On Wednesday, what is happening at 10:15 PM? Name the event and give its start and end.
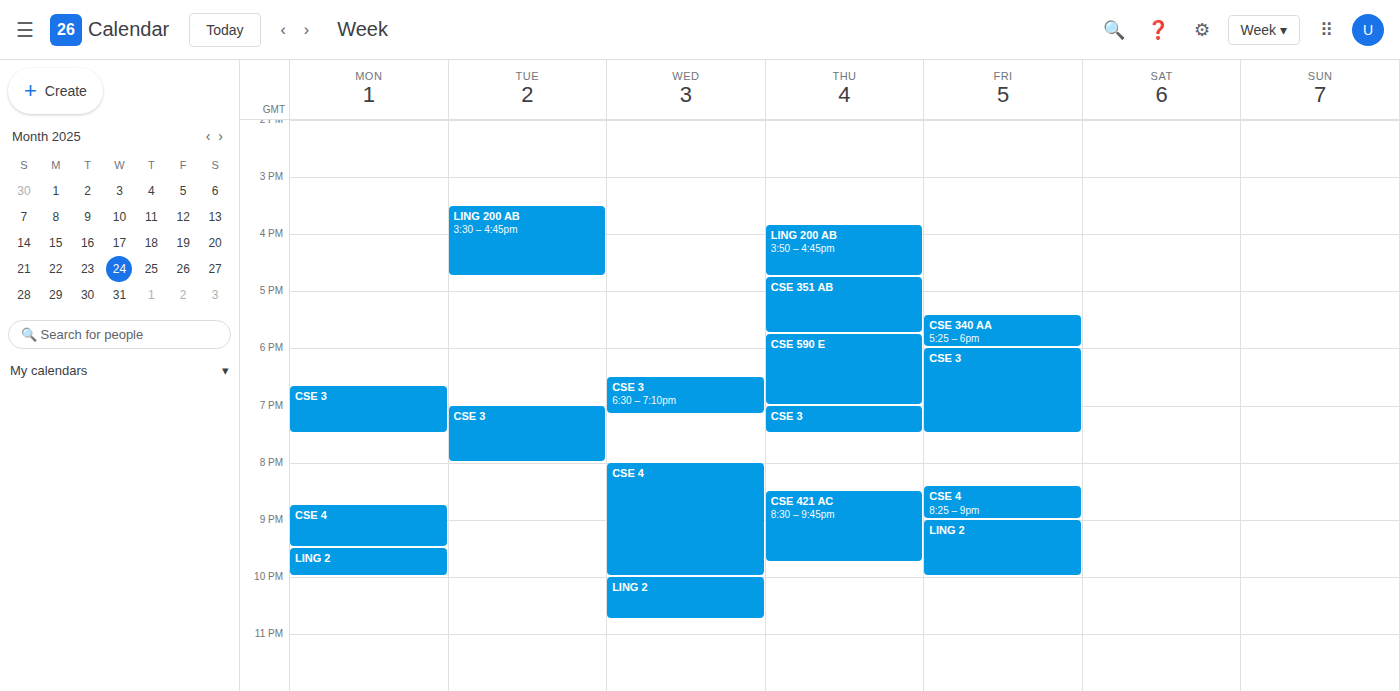
"LING 2", 10:00 PM to 10:45 PM